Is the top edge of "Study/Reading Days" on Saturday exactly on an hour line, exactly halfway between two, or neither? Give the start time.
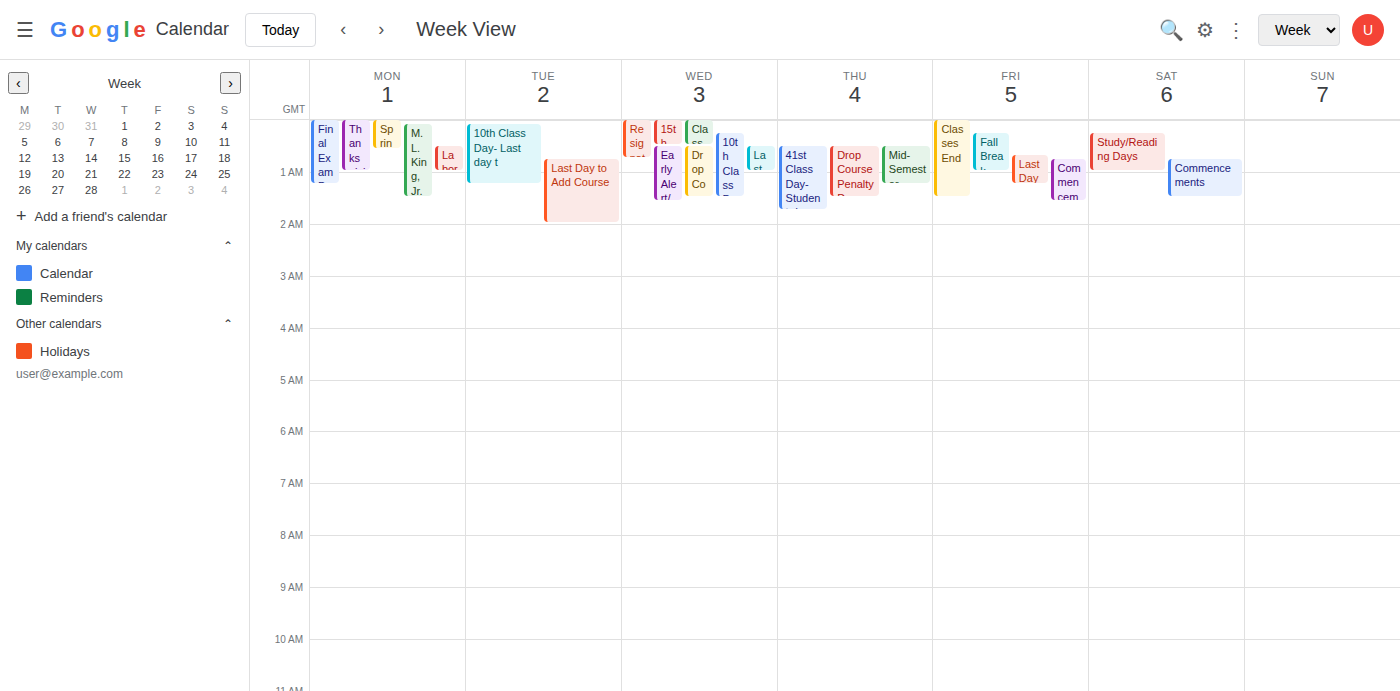
12:15 AM -- neither: a quarter of the way from the 12 AM line to the 1 AM line.